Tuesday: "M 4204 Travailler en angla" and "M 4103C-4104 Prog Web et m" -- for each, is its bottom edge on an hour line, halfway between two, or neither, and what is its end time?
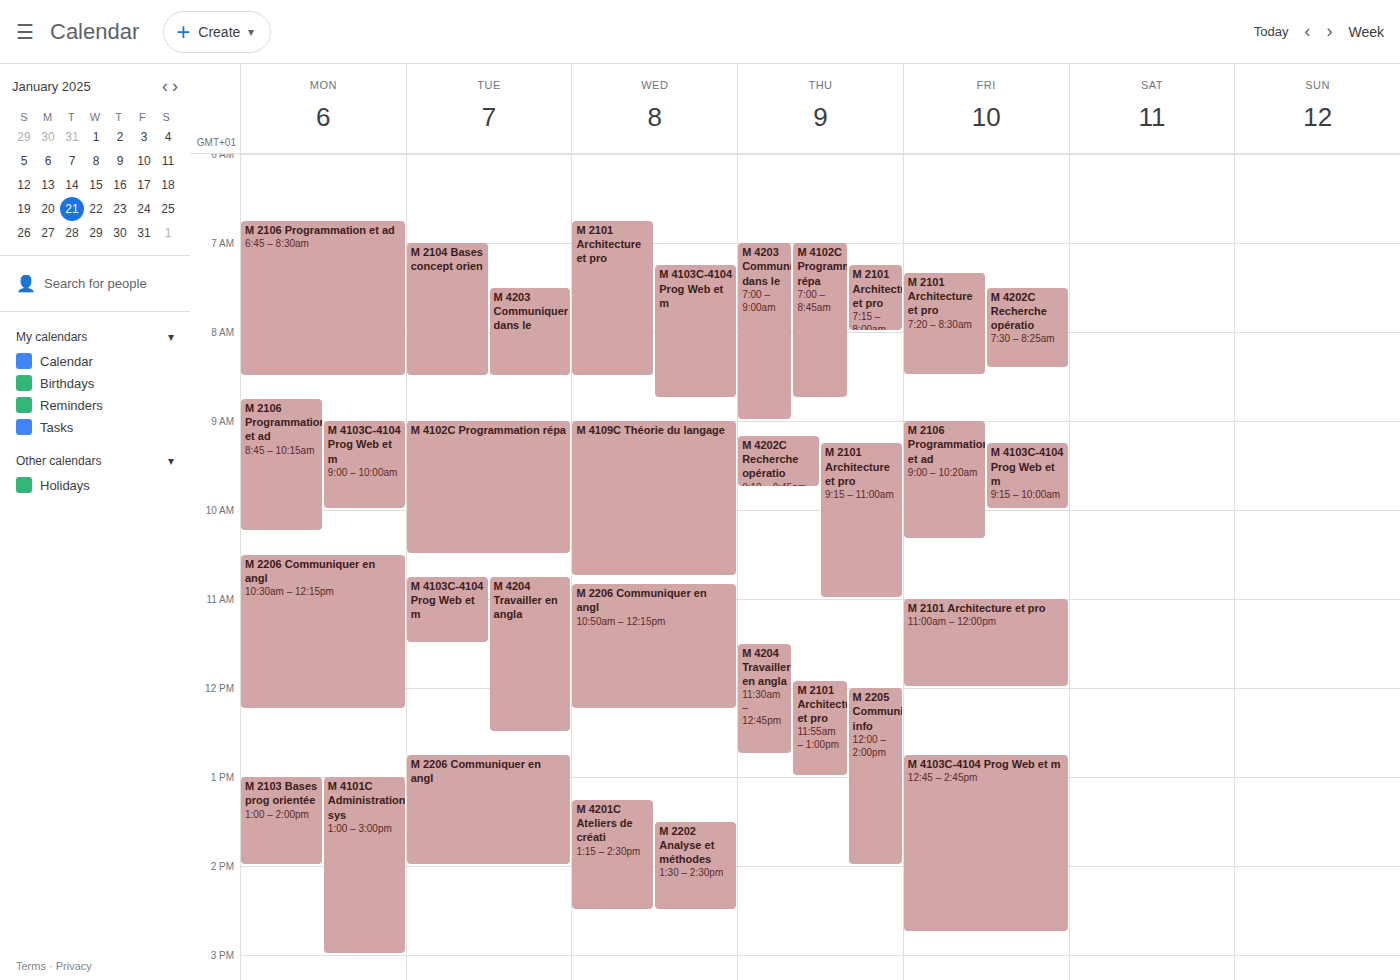
"M 4204 Travailler en angla": 12:30 PM, halfway between the 12 PM and 1 PM lines. "M 4103C-4104 Prog Web et m": 11:30 AM, halfway between the 11 AM and 12 PM lines.